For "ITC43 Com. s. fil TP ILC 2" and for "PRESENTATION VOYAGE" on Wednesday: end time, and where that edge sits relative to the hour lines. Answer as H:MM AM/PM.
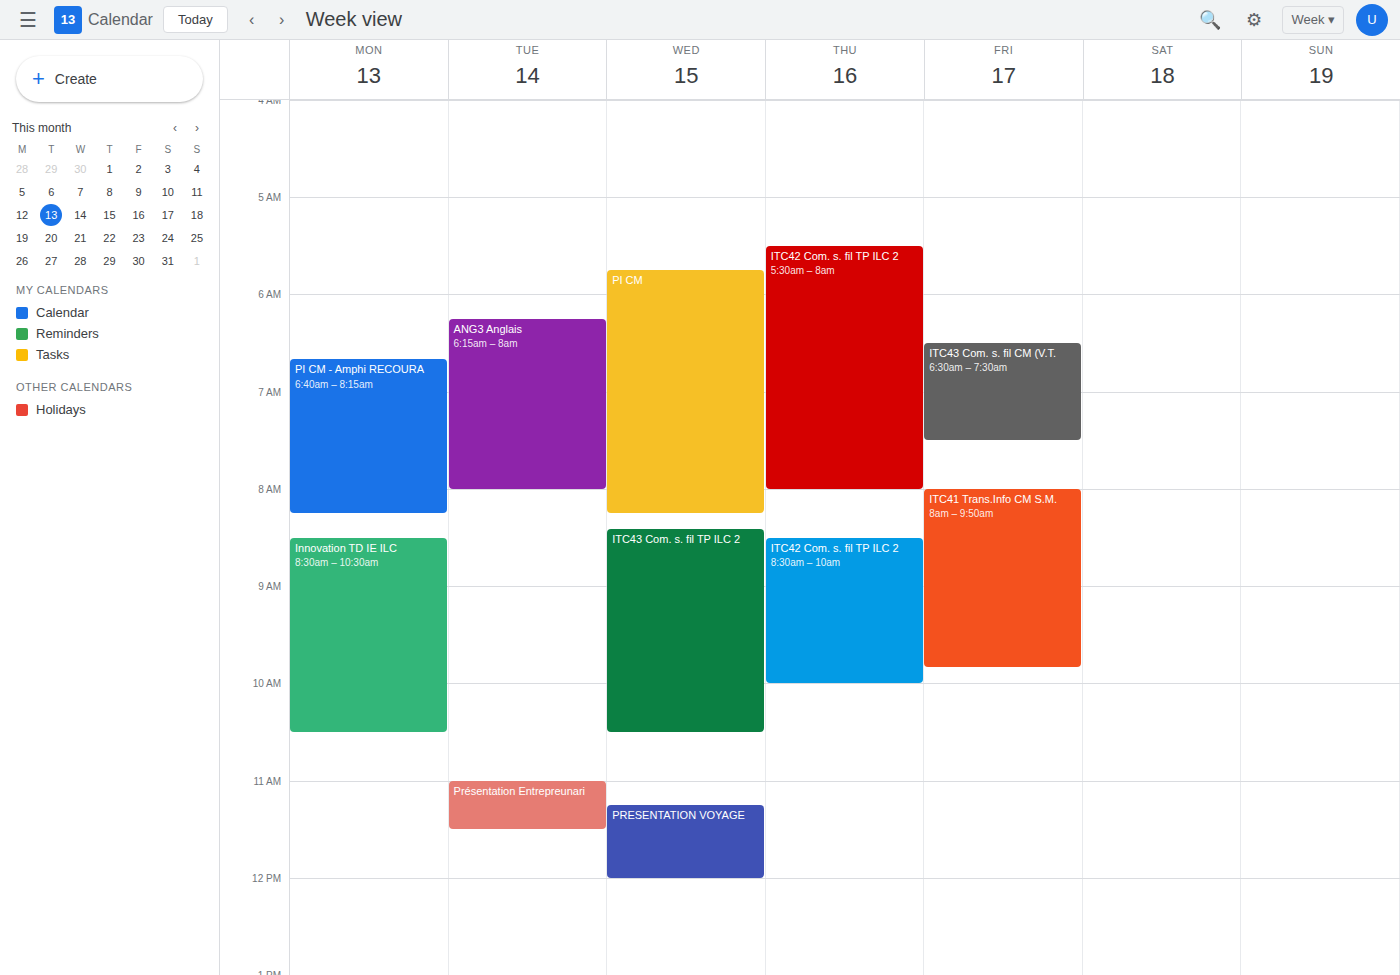
"ITC43 Com. s. fil TP ILC 2": 10:30 AM, halfway between the 10 AM and 11 AM lines. "PRESENTATION VOYAGE": 12:00 PM, exactly on the 12 PM line.